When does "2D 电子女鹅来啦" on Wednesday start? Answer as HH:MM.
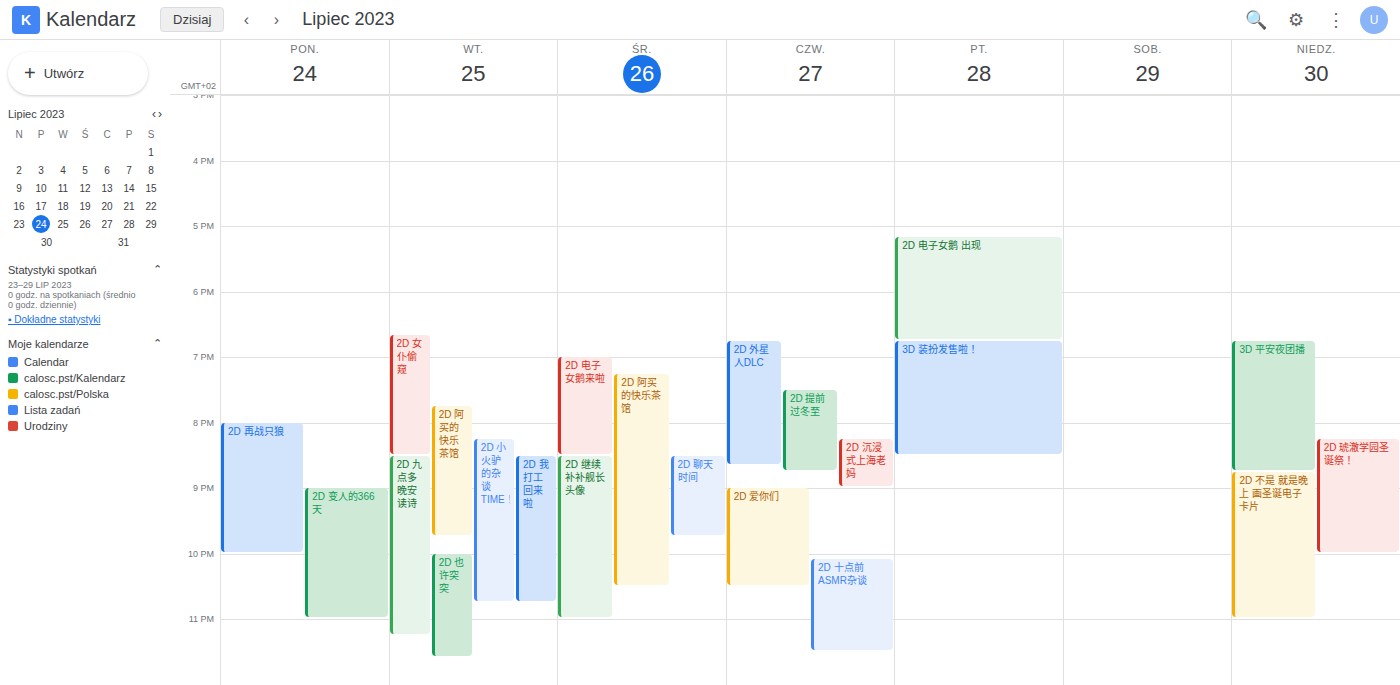
19:00